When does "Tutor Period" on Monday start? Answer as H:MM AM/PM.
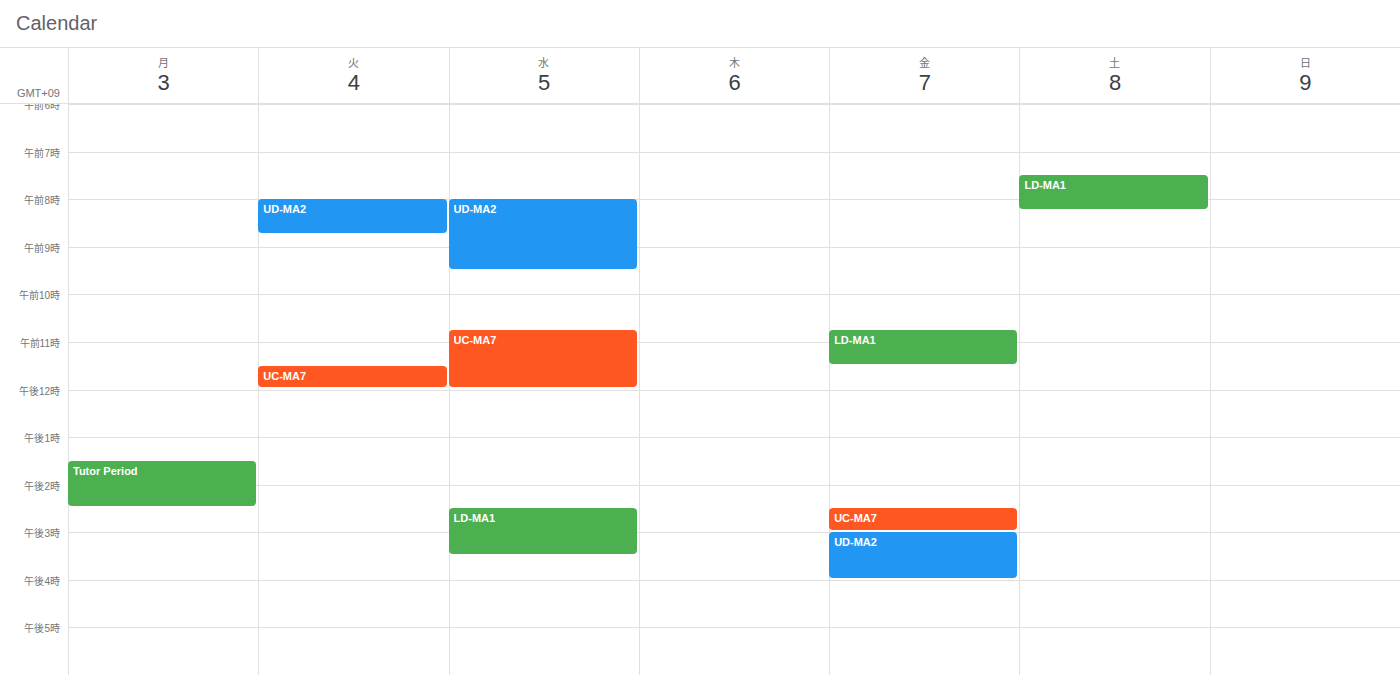
1:30 PM